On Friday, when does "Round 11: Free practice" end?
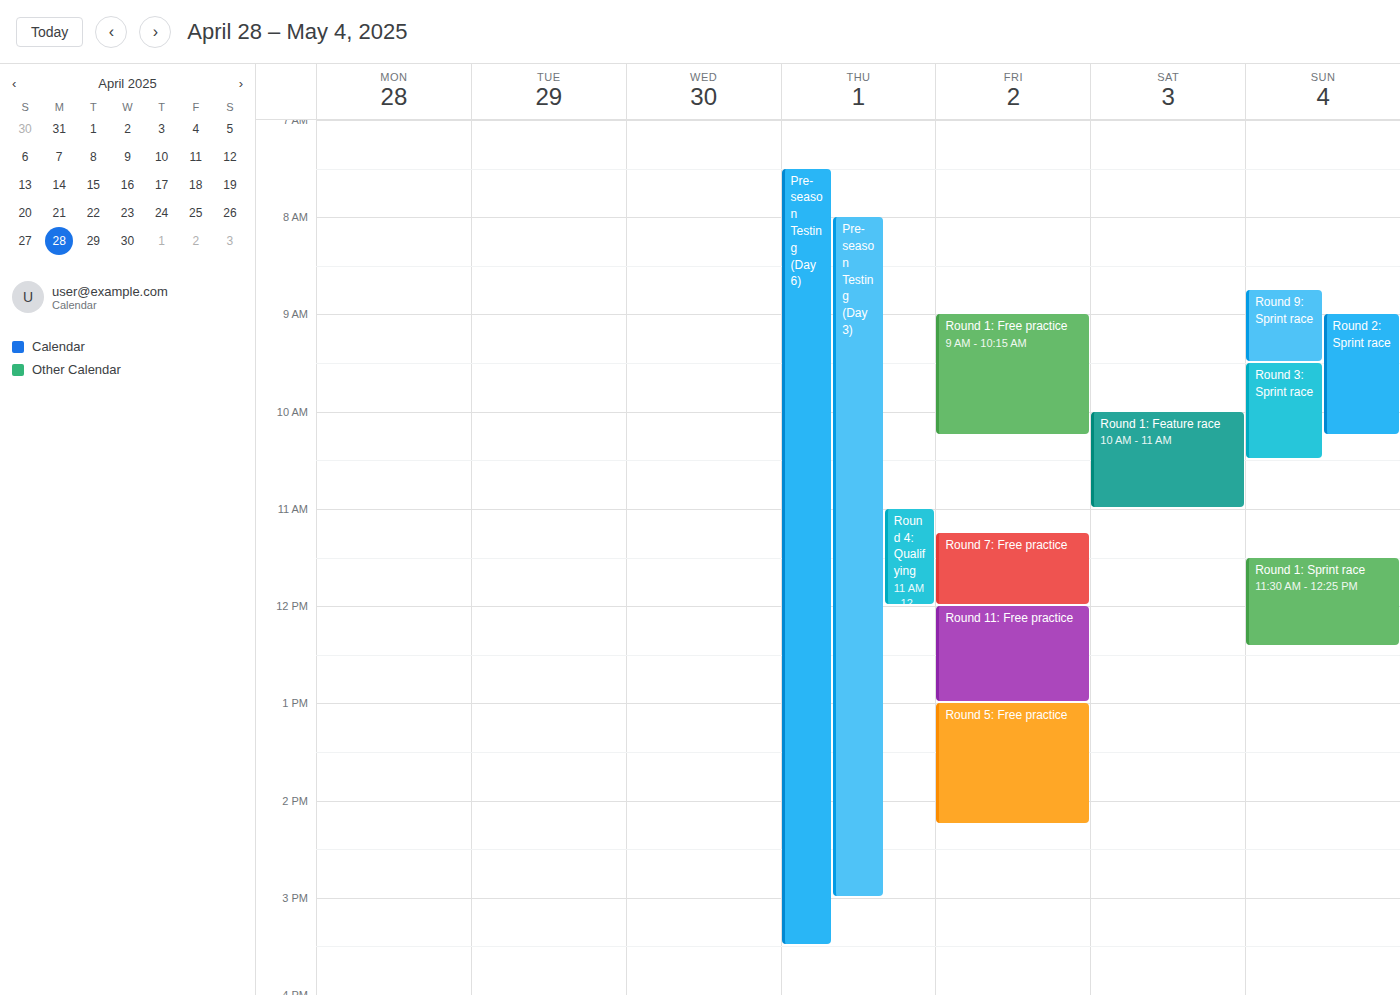
1:00 PM